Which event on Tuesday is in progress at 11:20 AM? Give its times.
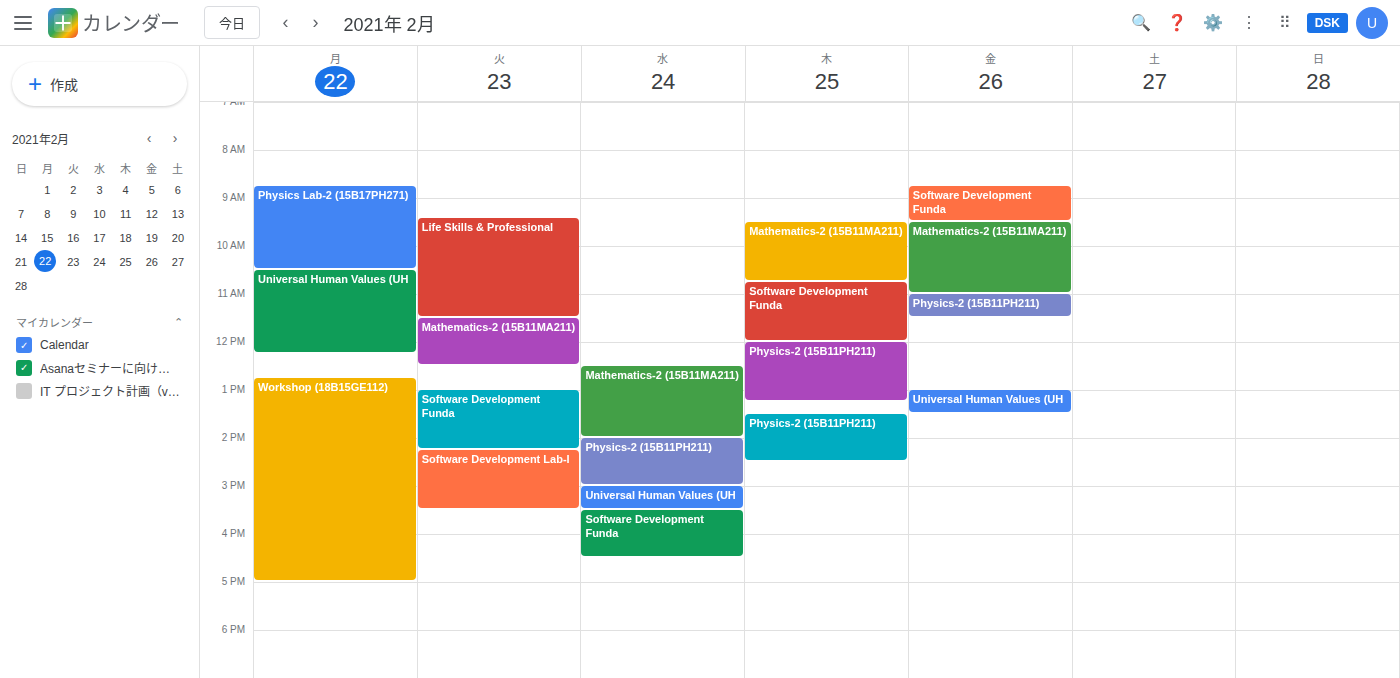
"Life Skills & Professional", 9:25 AM to 11:30 AM